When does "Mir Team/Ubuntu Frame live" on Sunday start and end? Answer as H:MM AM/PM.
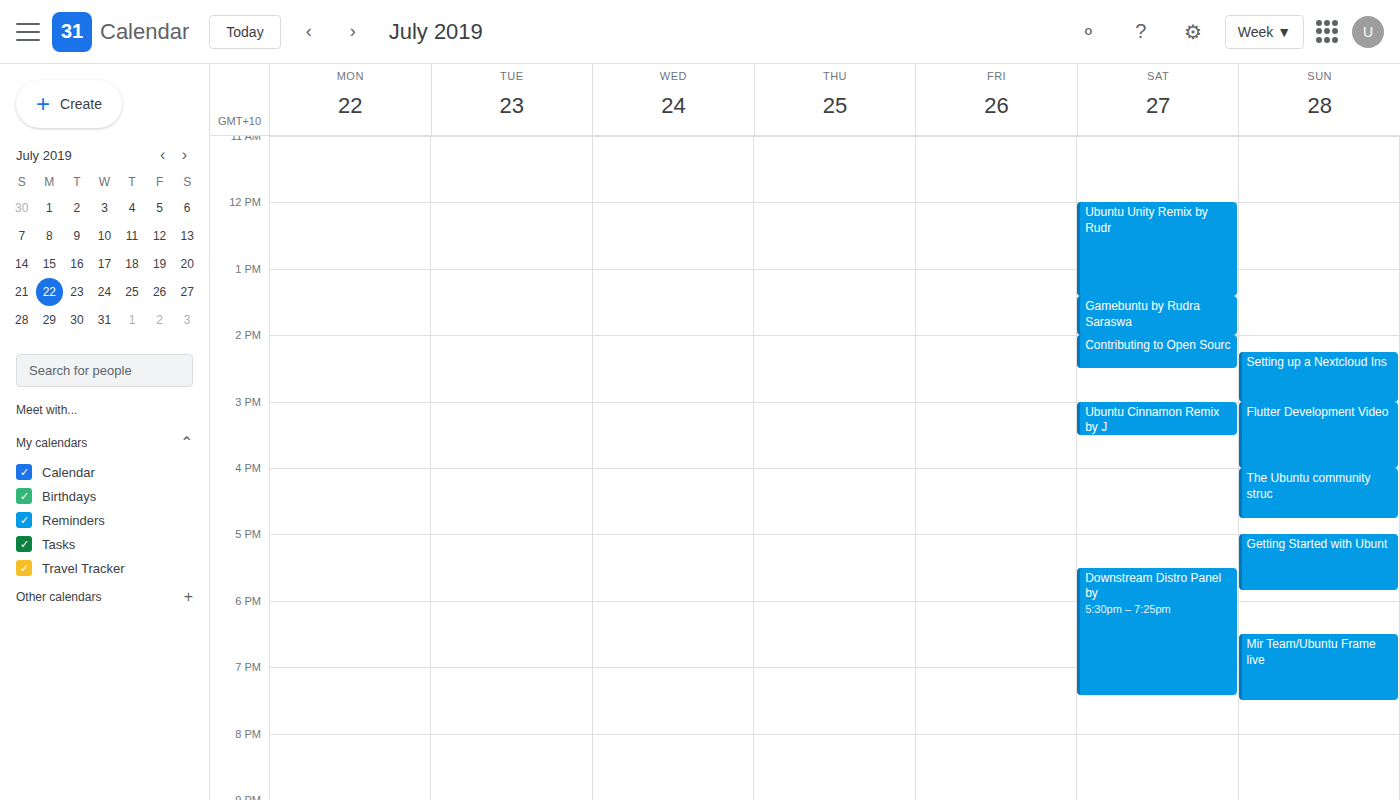
6:30 PM to 7:30 PM